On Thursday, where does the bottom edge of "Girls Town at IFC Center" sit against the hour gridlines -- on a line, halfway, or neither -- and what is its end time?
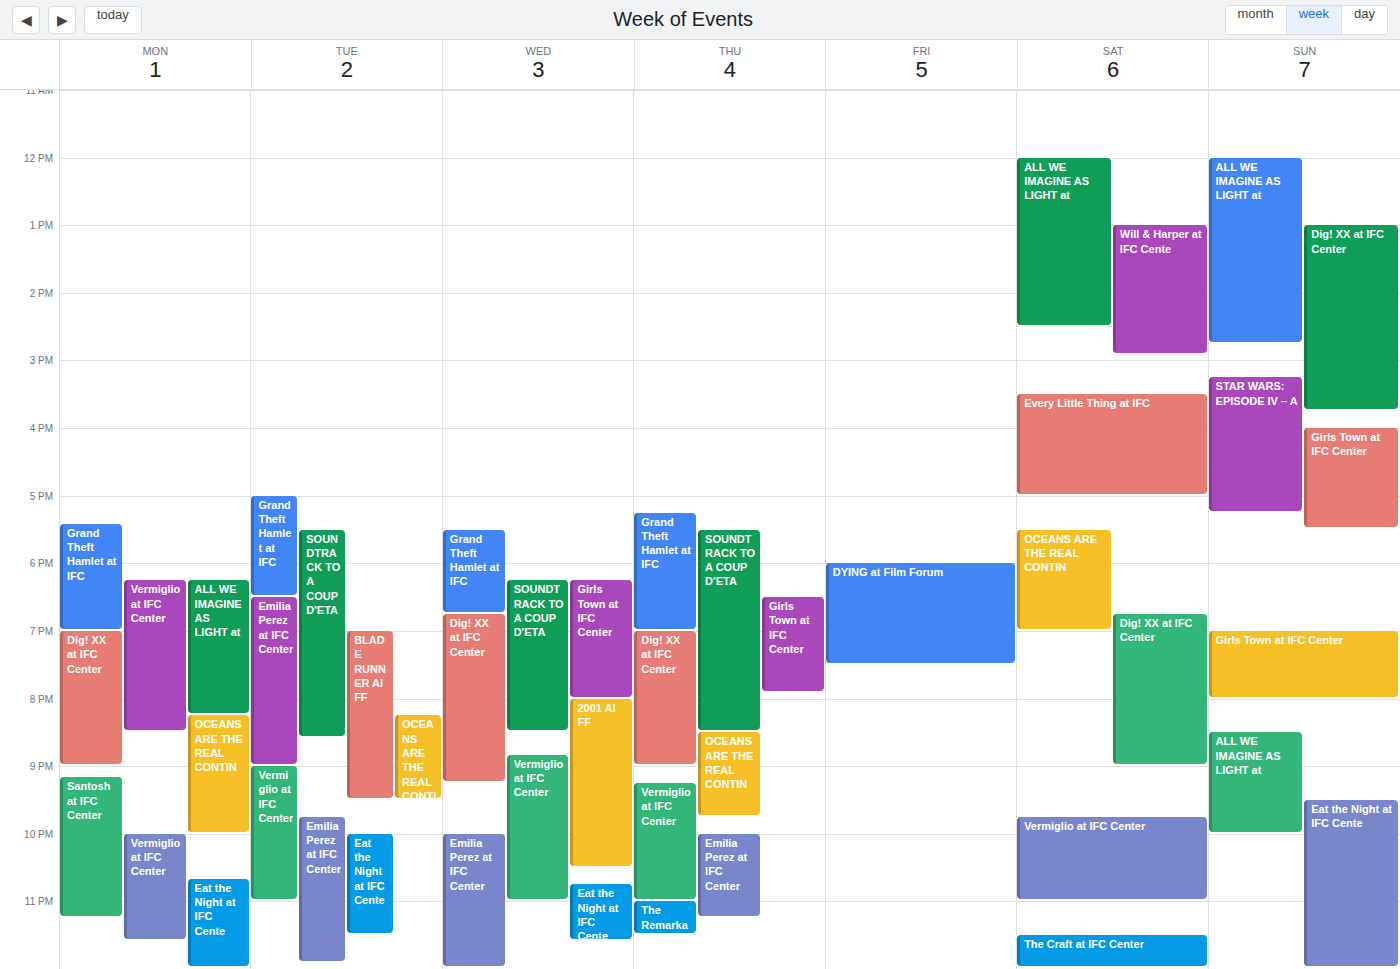
7:55 PM -- neither: 55 minutes below the 7 PM line and 5 minutes above the 8 PM line.